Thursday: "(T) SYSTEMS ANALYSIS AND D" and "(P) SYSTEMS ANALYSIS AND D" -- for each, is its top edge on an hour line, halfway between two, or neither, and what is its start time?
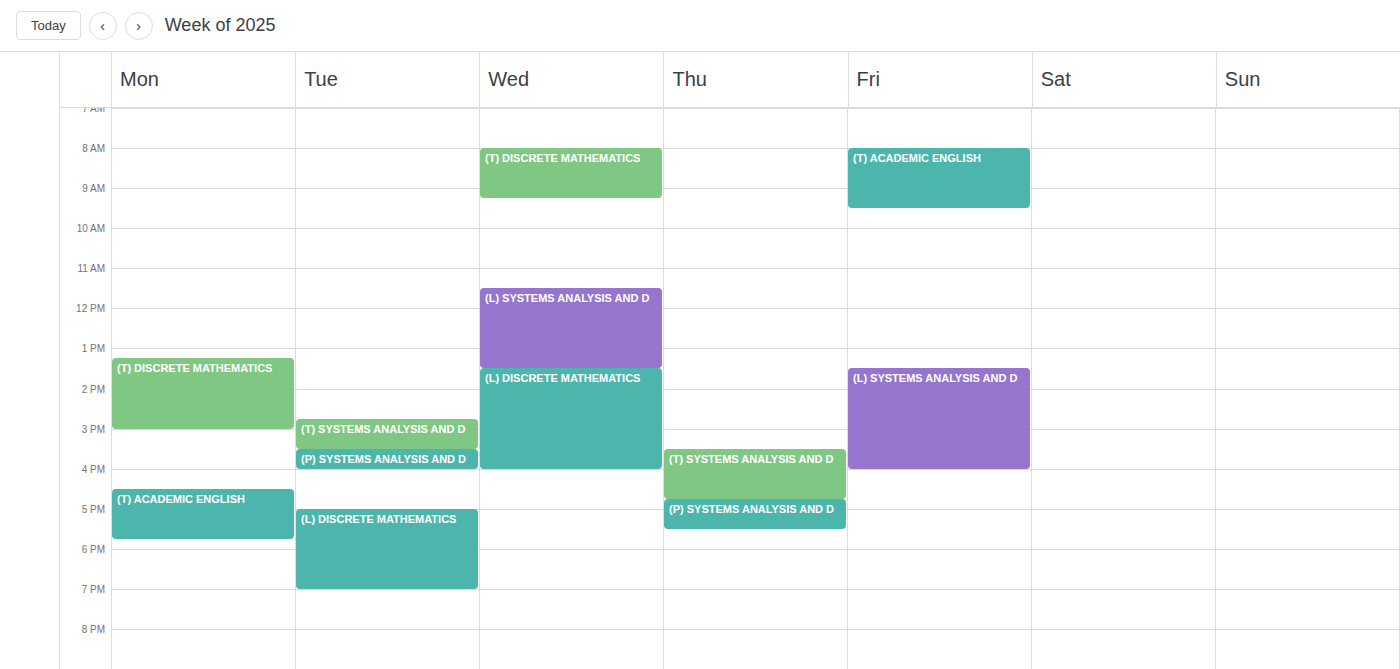
"(T) SYSTEMS ANALYSIS AND D": 3:30 PM, halfway between the 3 PM and 4 PM lines. "(P) SYSTEMS ANALYSIS AND D": 4:45 PM, neither: three quarters of the way from the 4 PM line to the 5 PM line.